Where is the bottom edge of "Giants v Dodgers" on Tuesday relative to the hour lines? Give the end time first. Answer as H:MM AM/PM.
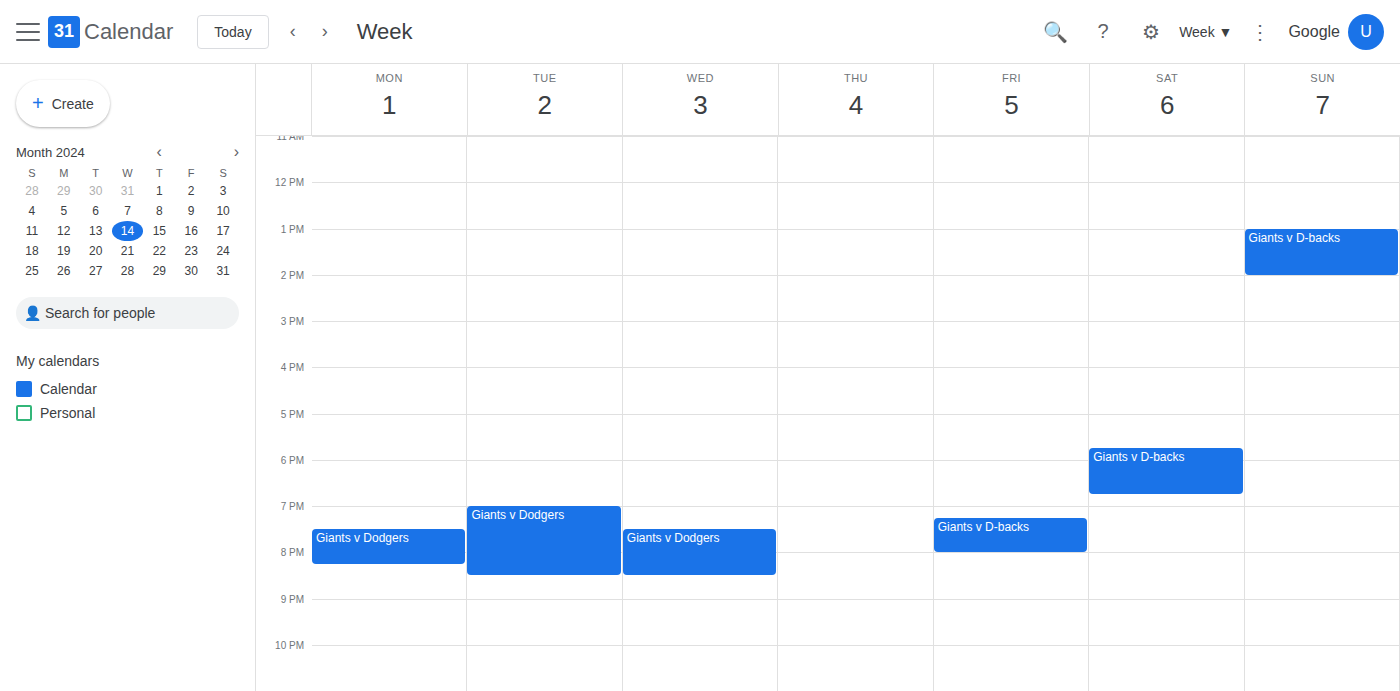
8:30 PM -- halfway between the 8 PM and 9 PM lines.